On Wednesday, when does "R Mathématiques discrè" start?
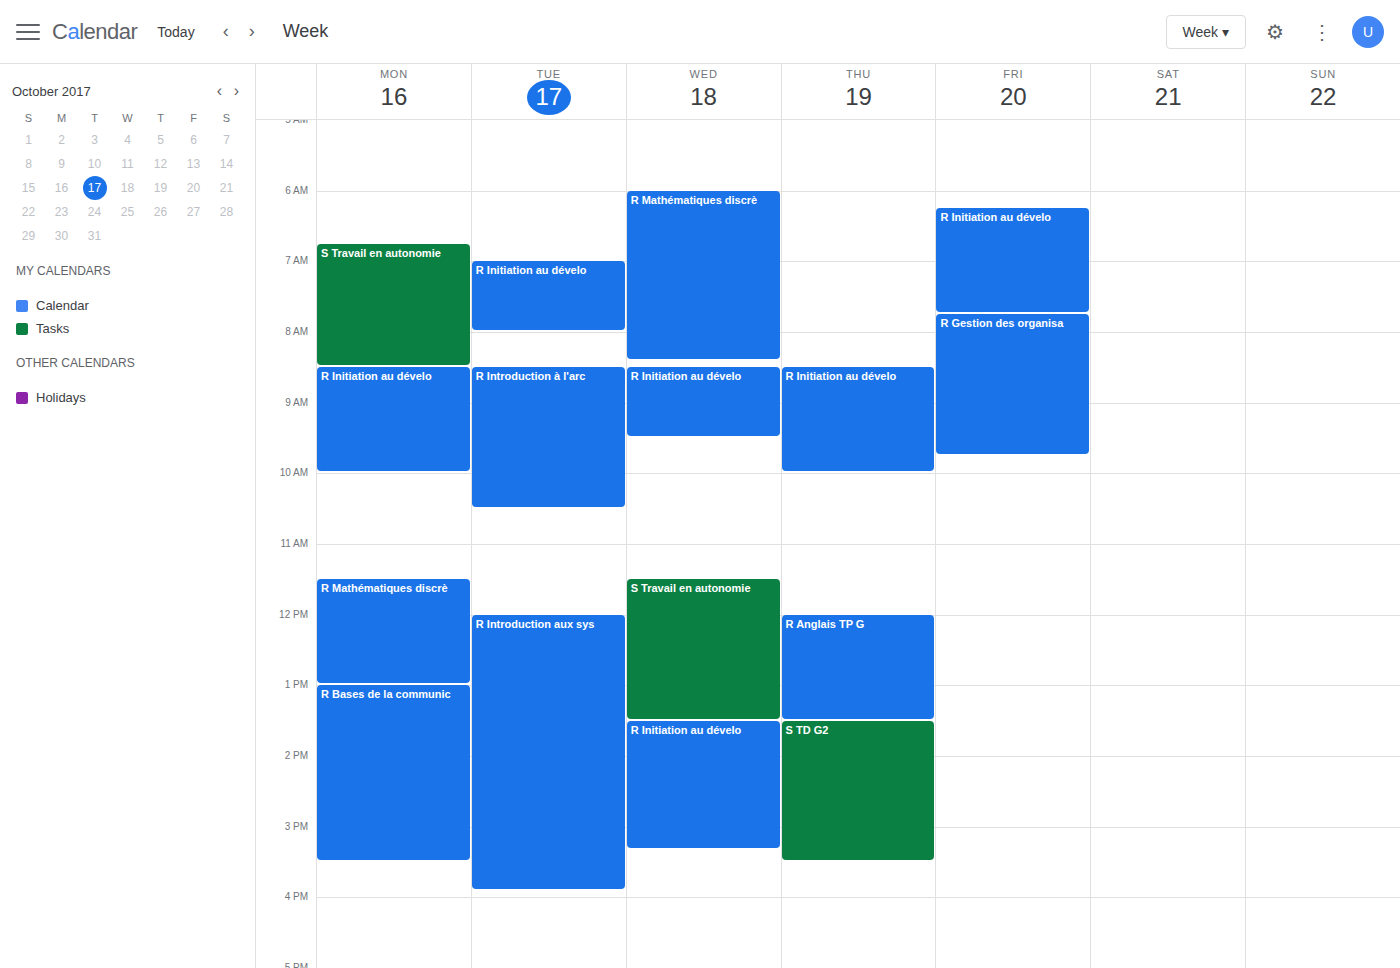
06:00